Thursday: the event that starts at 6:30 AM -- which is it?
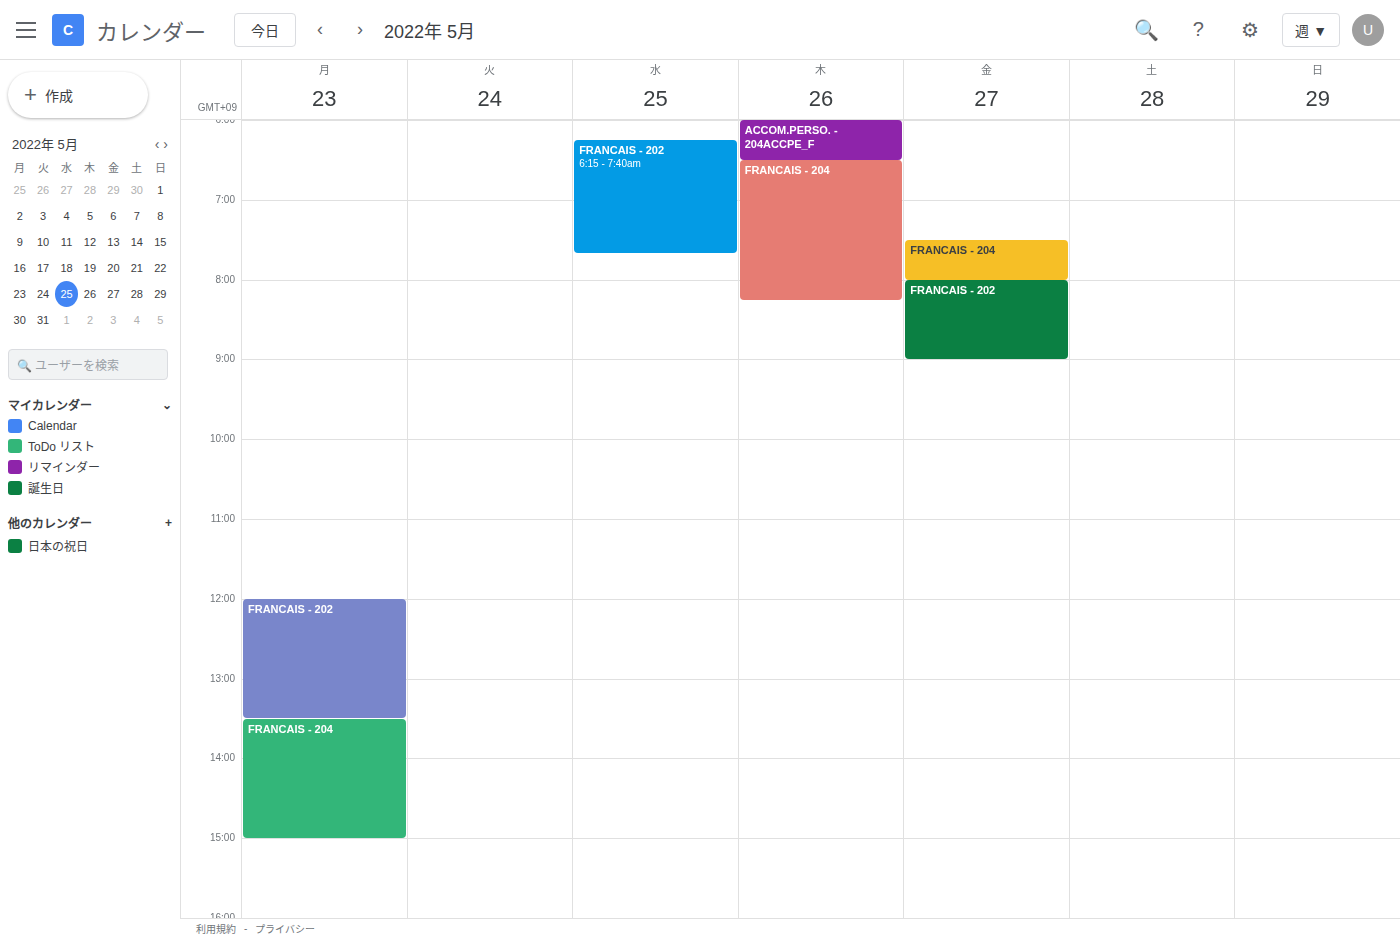
"FRANCAIS - 204"